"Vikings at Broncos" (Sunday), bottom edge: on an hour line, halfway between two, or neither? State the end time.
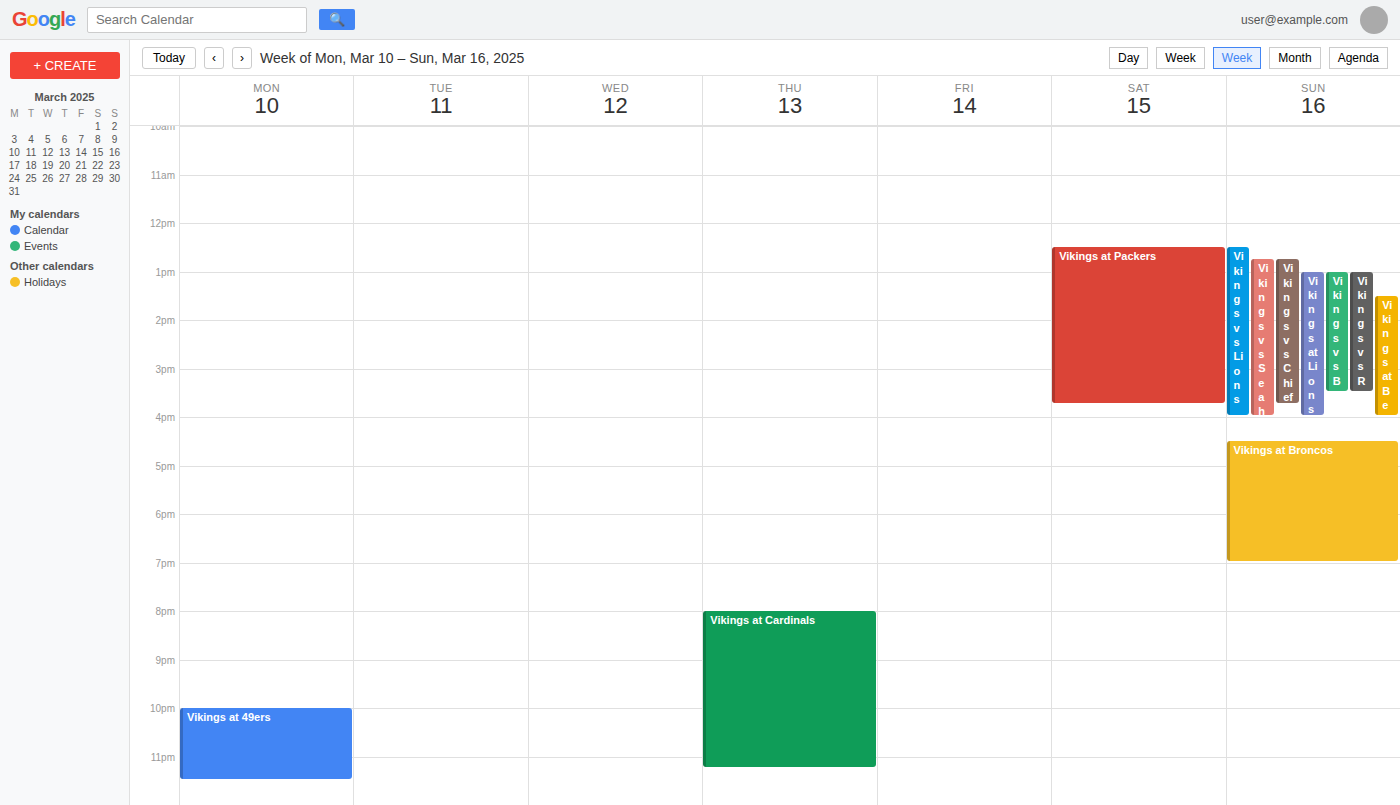
7:00 PM -- exactly on the 7 PM line.